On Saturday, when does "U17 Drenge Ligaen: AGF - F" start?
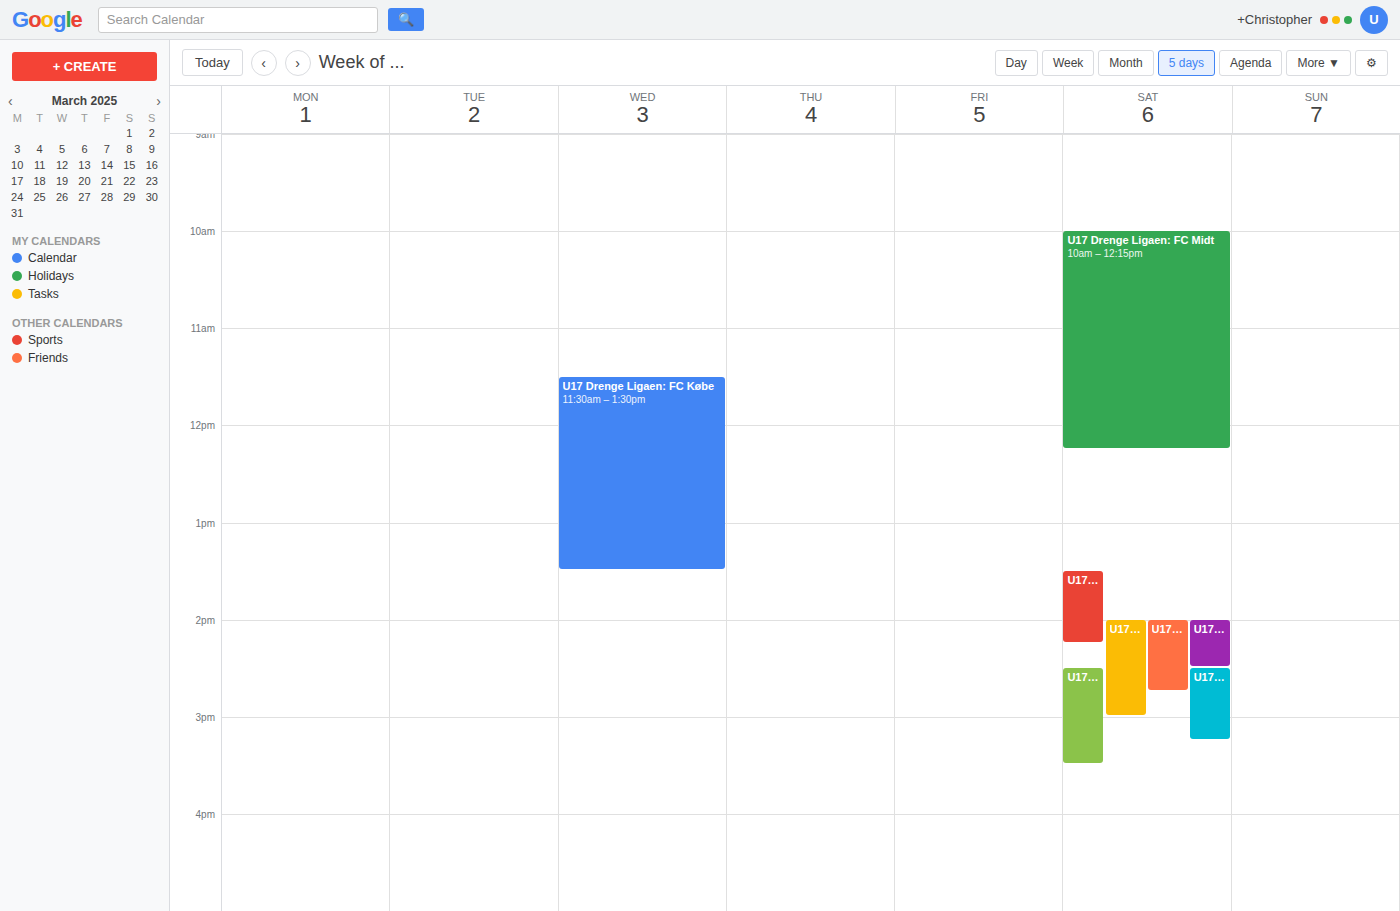
2:30 PM